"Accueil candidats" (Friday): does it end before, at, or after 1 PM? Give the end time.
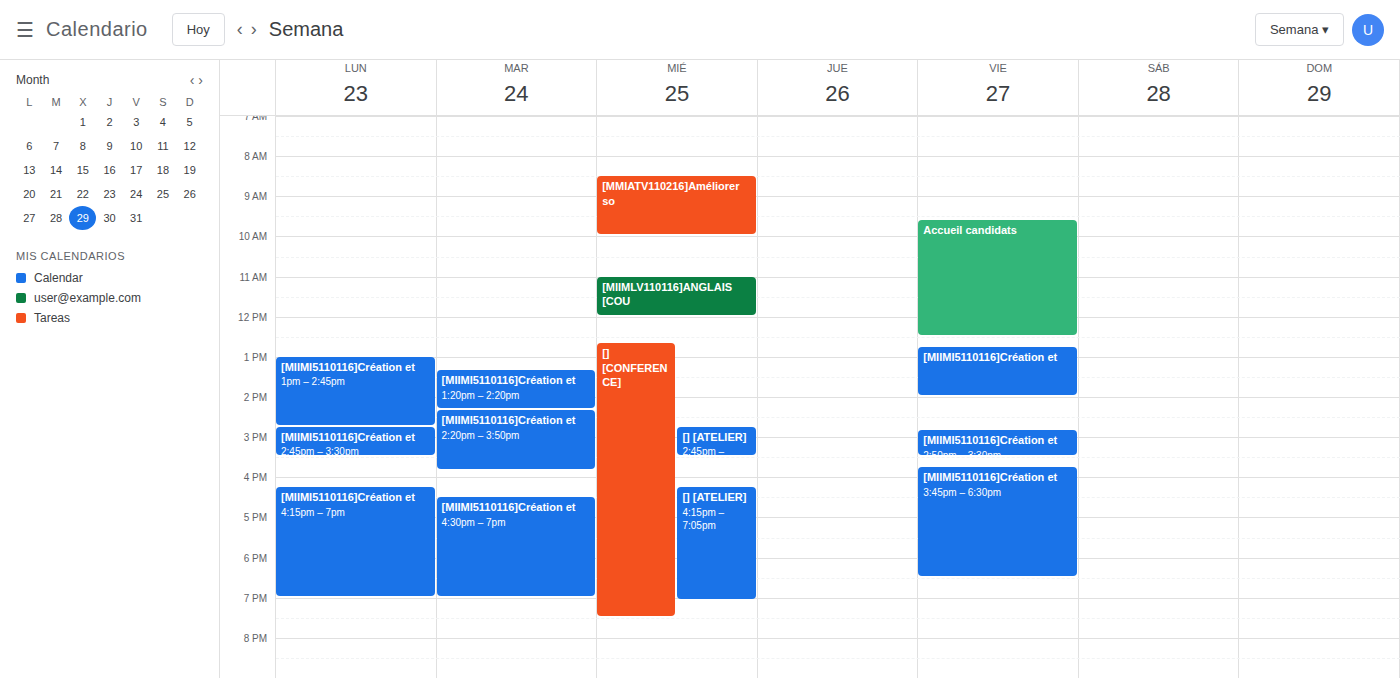
12:30 PM -- before 1 PM, 30 minutes above the 1 PM line.